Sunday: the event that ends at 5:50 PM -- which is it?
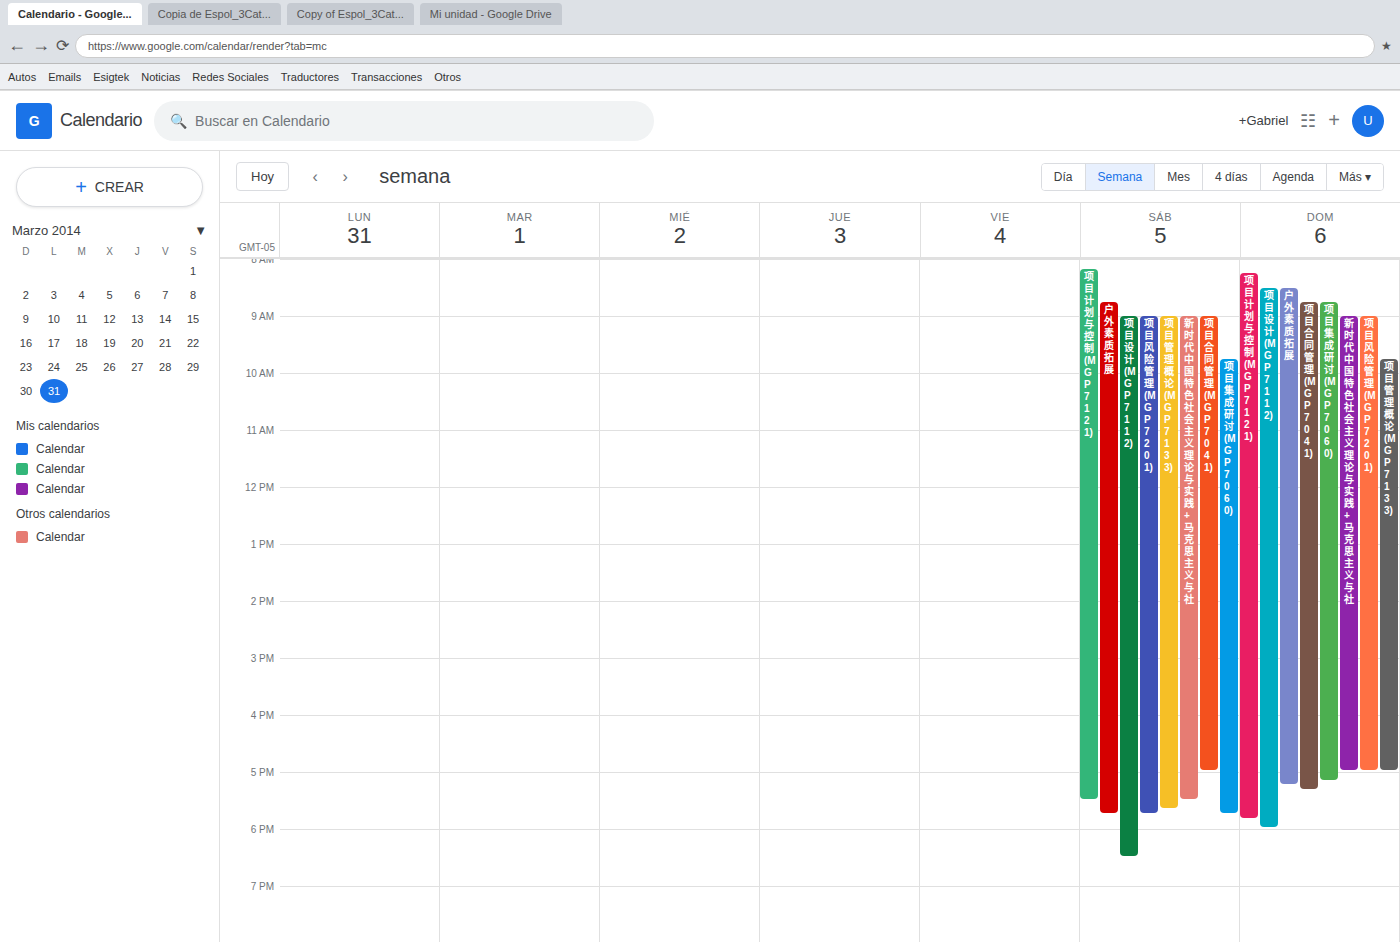
"项目计划与控制 (MGP7121)"